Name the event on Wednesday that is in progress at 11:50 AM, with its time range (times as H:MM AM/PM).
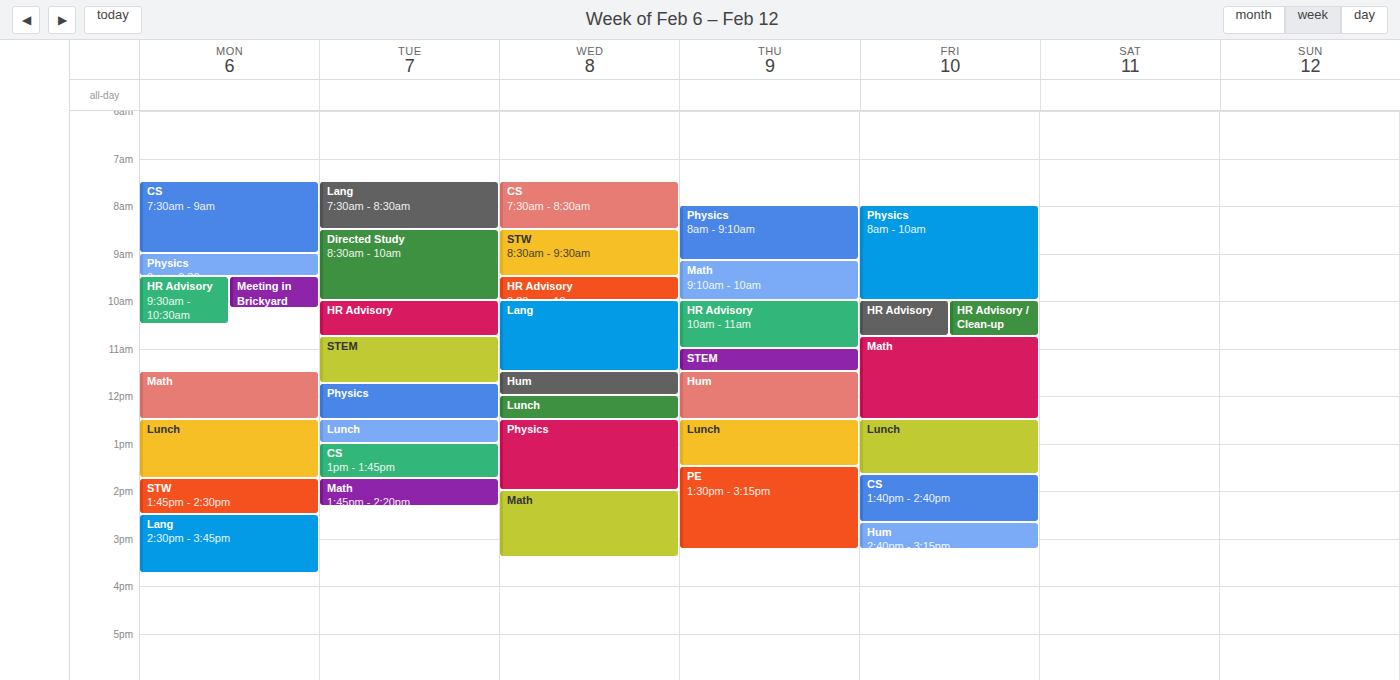
"Hum", 11:30 AM to 12:00 PM